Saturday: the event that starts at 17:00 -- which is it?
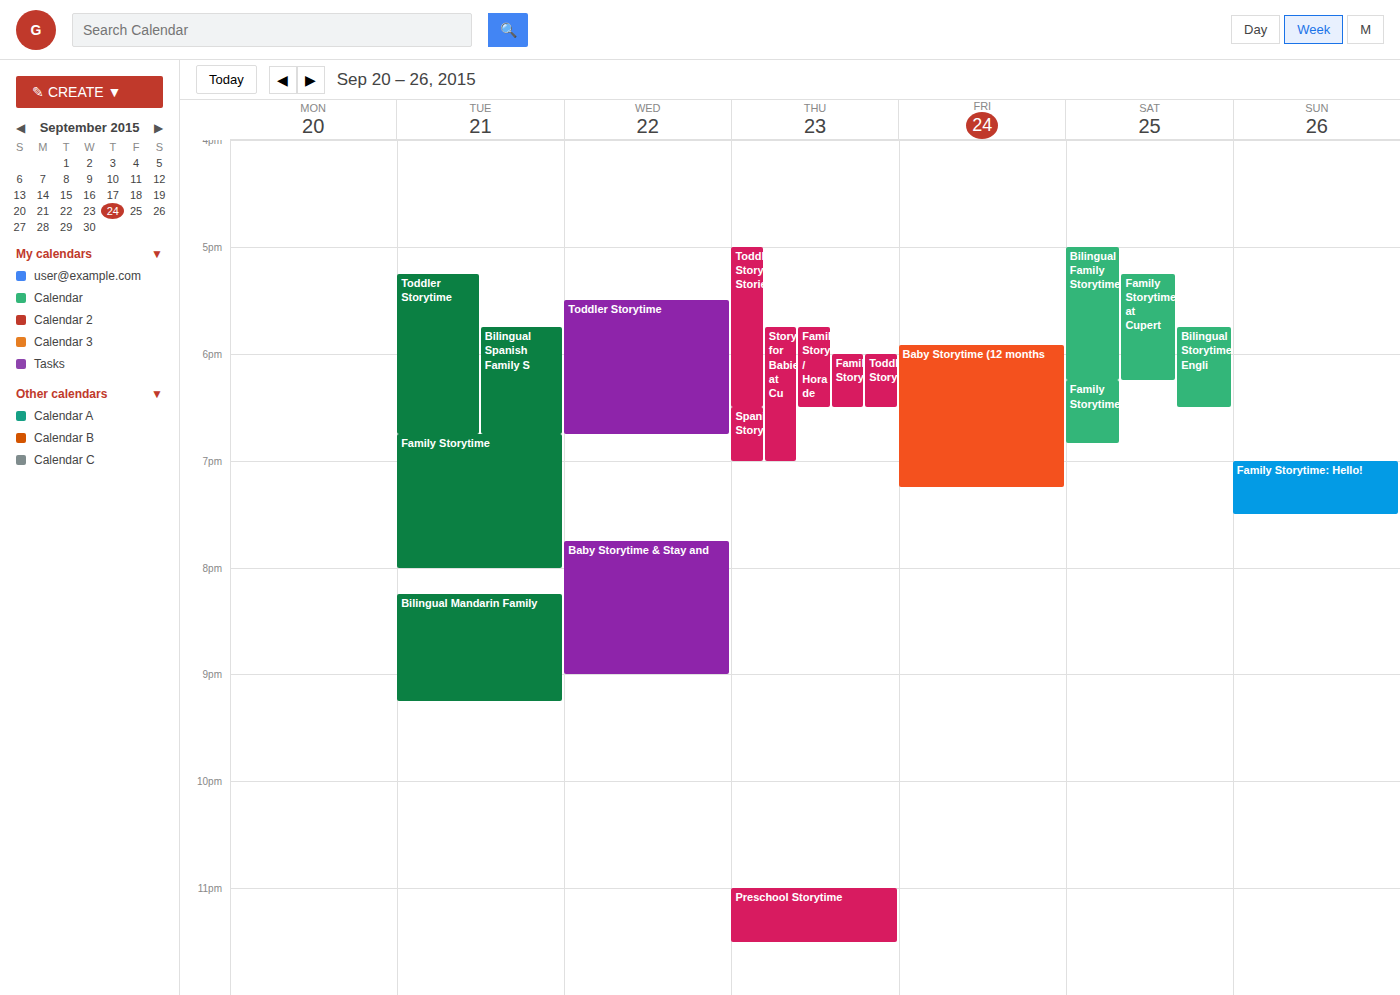
"Bilingual Family Storytime"